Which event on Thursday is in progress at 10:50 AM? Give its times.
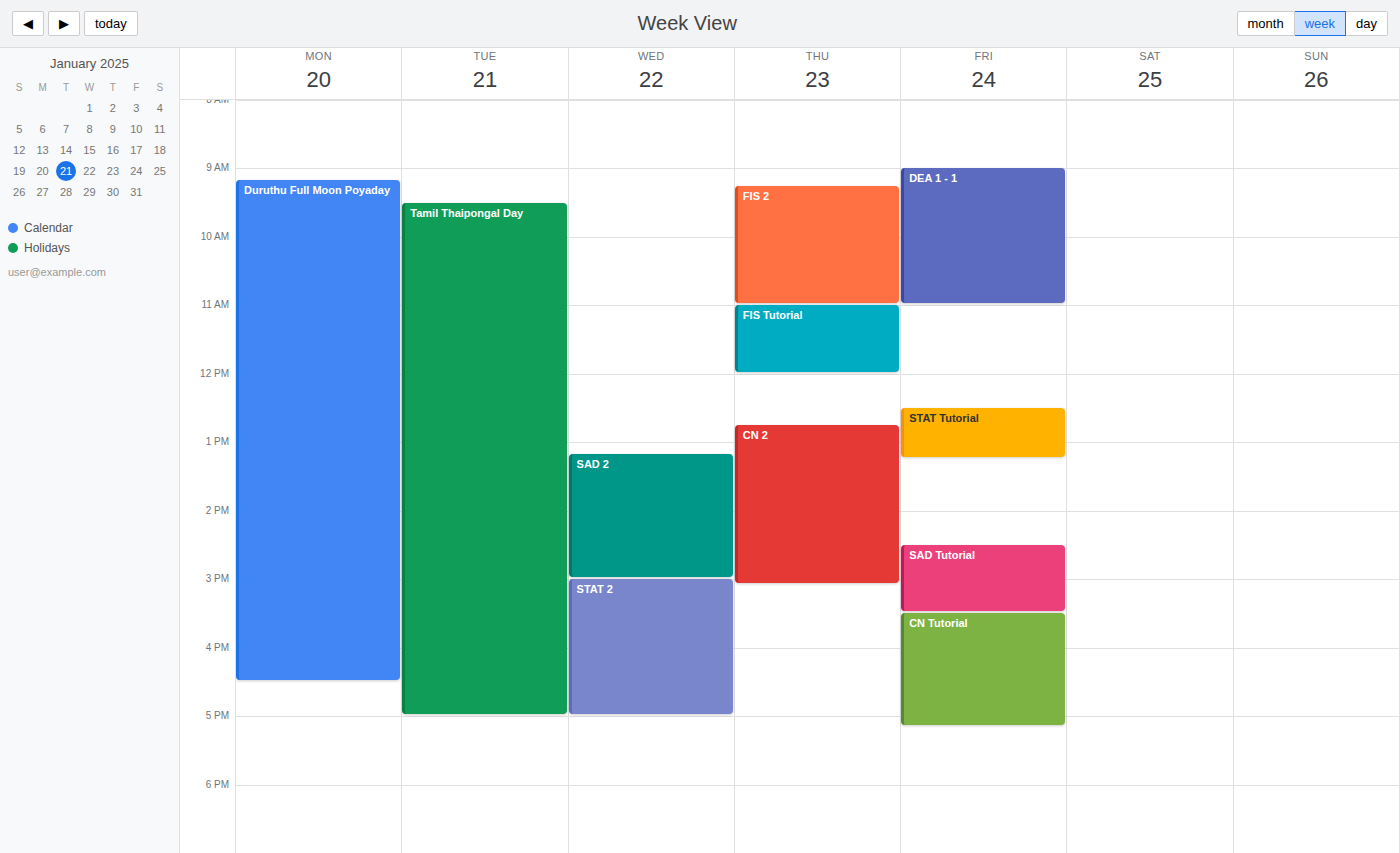
"FIS 2", 9:15 AM to 11:00 AM